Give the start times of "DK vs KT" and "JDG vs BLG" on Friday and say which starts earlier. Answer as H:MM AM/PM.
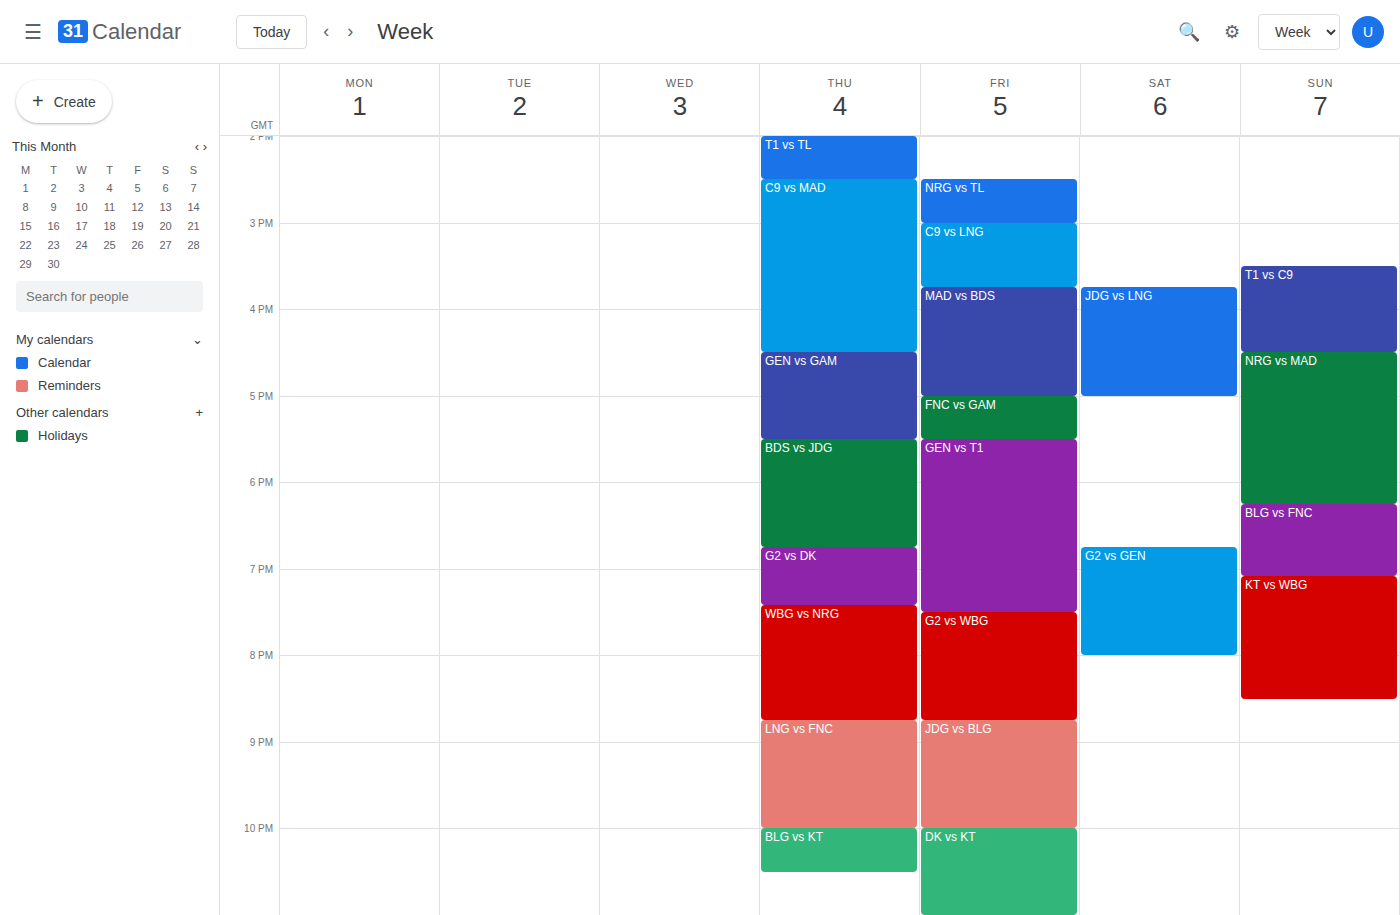
"JDG vs BLG" 8:45 PM; "DK vs KT" 10:00 PM.